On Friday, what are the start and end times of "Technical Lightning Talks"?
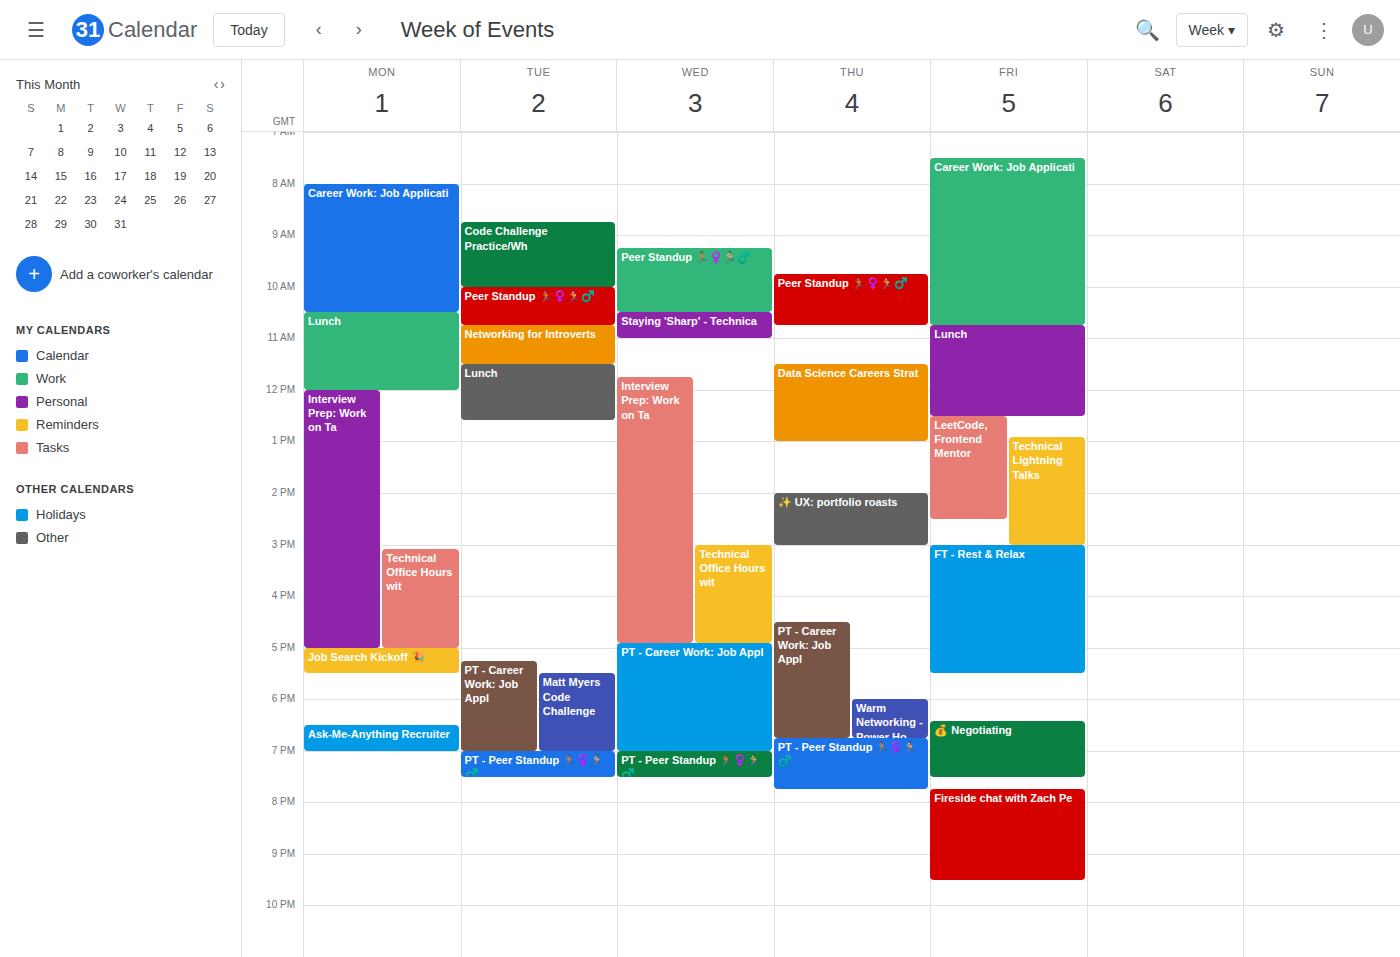
12:55 PM to 3:00 PM